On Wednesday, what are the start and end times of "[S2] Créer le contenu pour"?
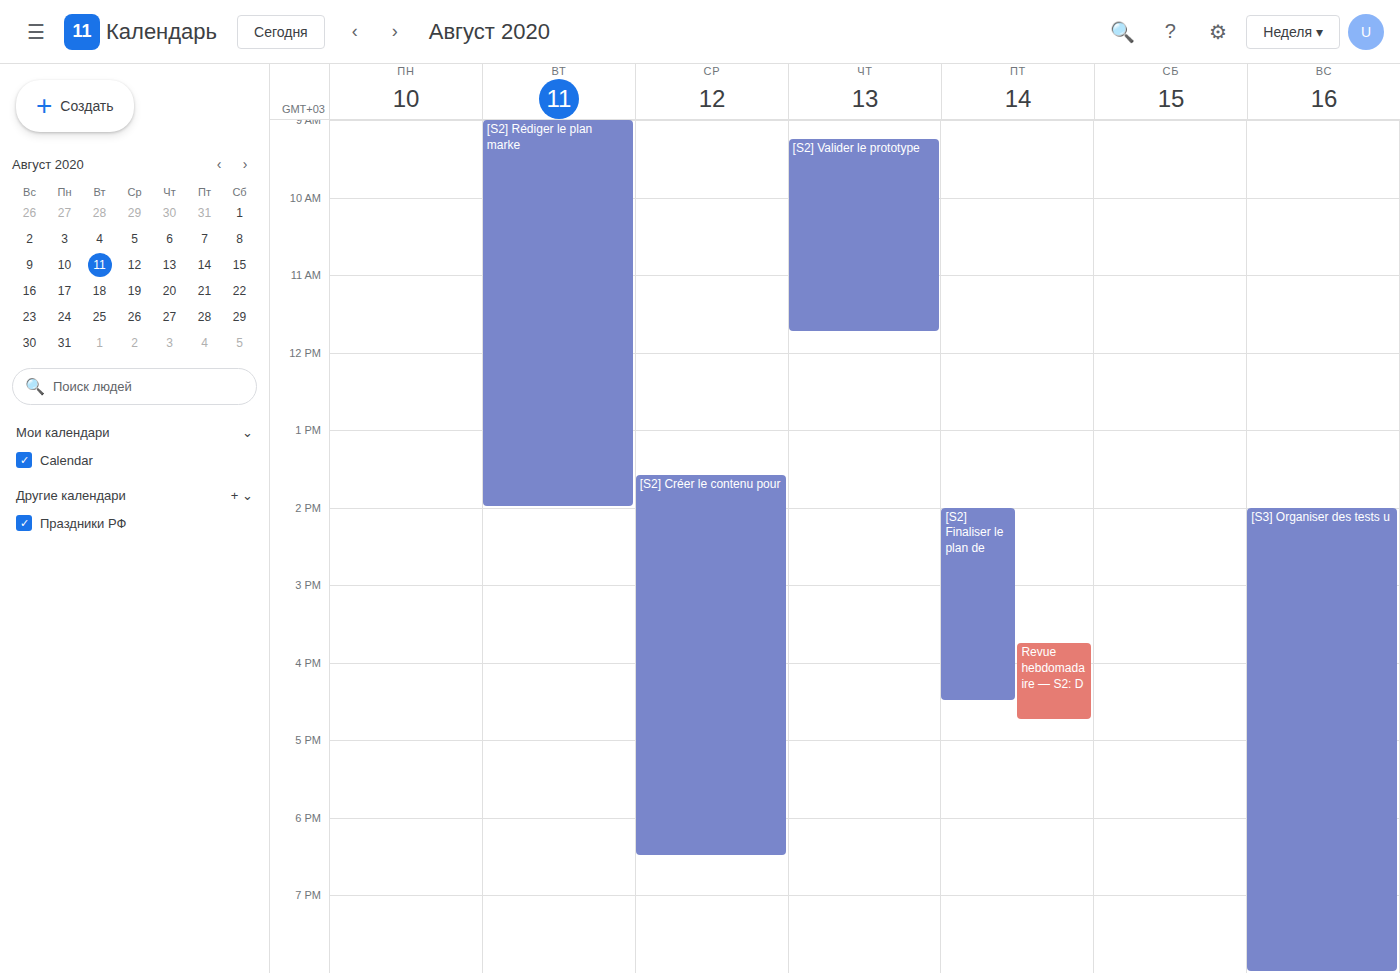
1:35 PM to 6:30 PM